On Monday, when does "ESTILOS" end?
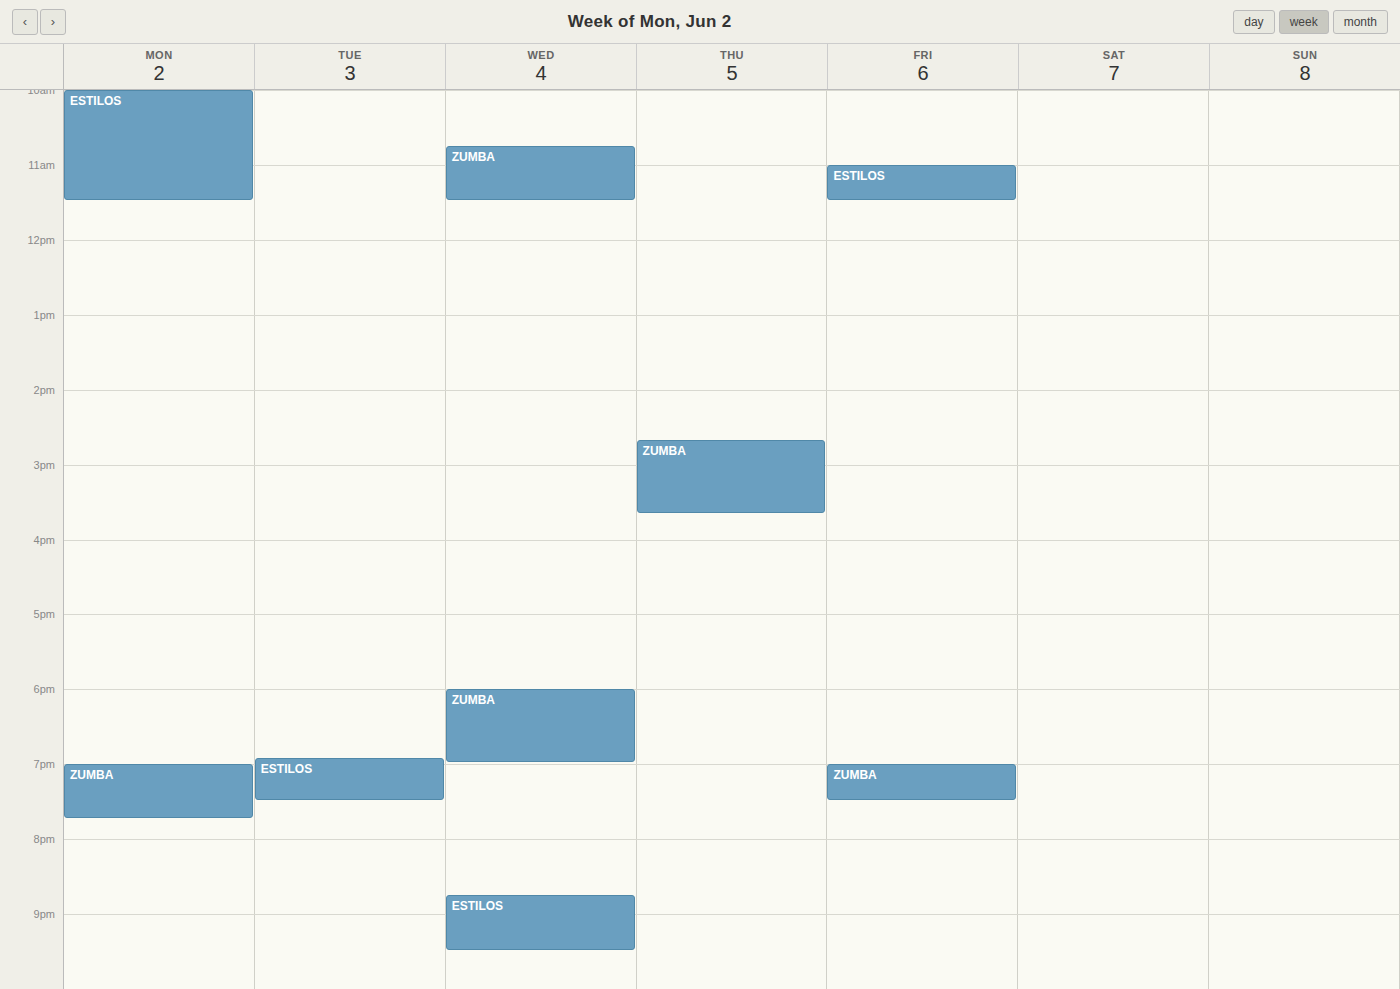
11:30 AM